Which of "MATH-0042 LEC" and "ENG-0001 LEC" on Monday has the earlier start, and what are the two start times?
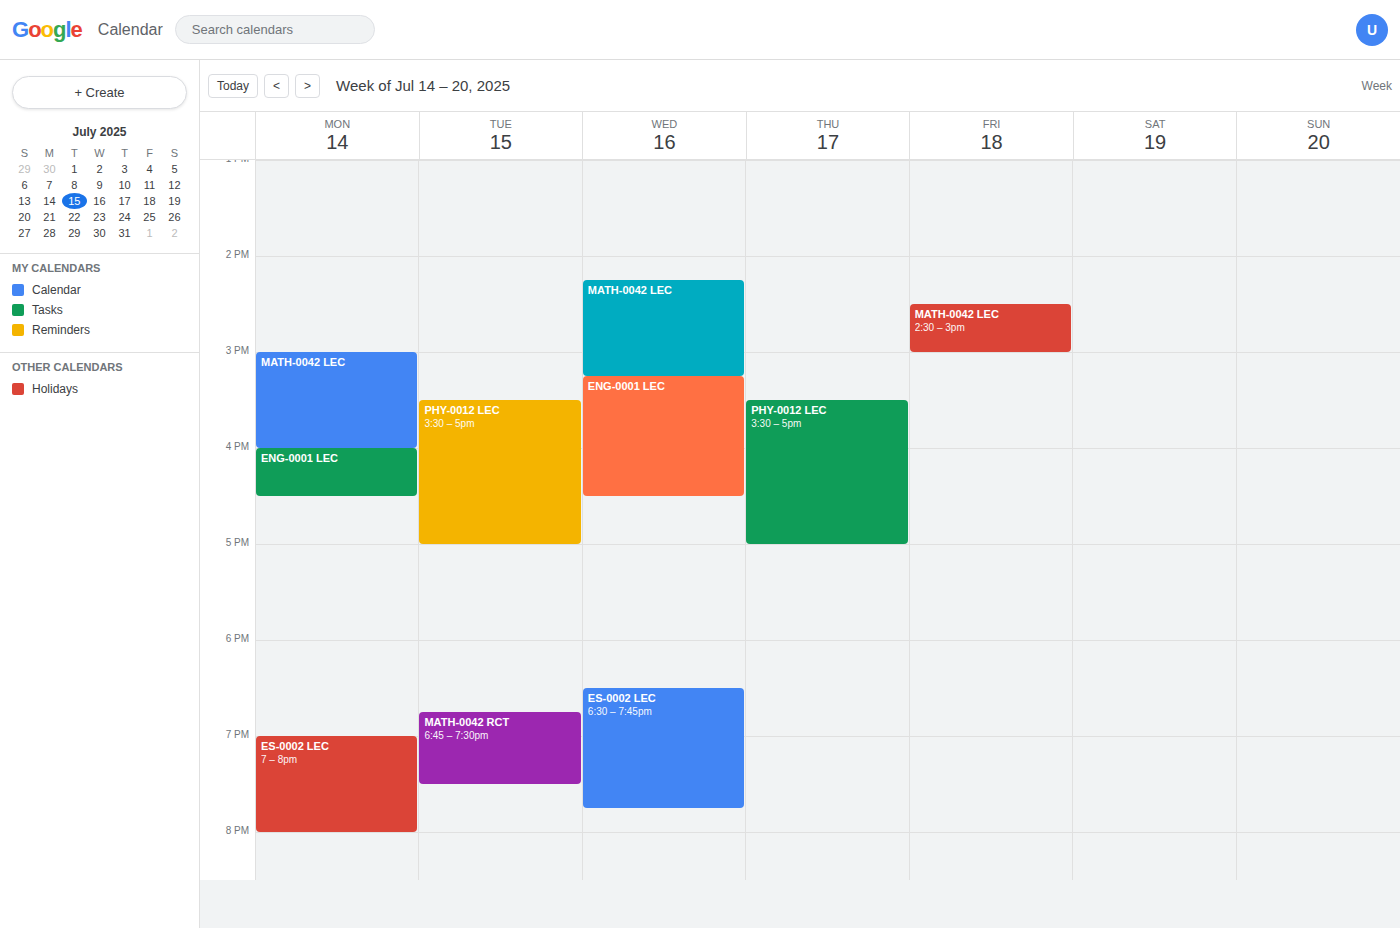
"MATH-0042 LEC" 15:00; "ENG-0001 LEC" 16:00.